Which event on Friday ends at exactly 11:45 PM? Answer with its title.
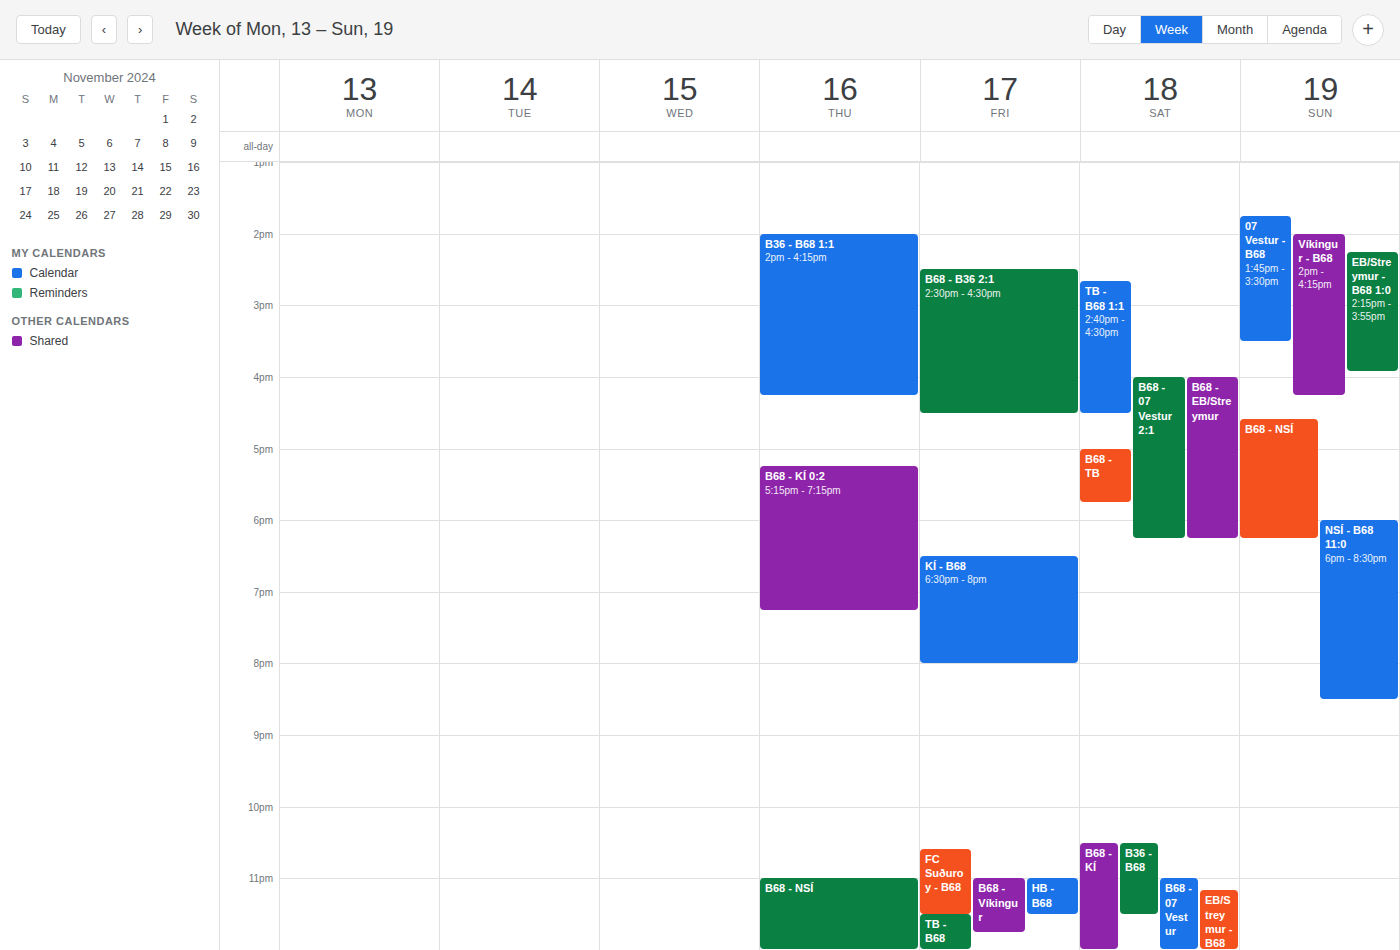
"B68 - Víkingur"